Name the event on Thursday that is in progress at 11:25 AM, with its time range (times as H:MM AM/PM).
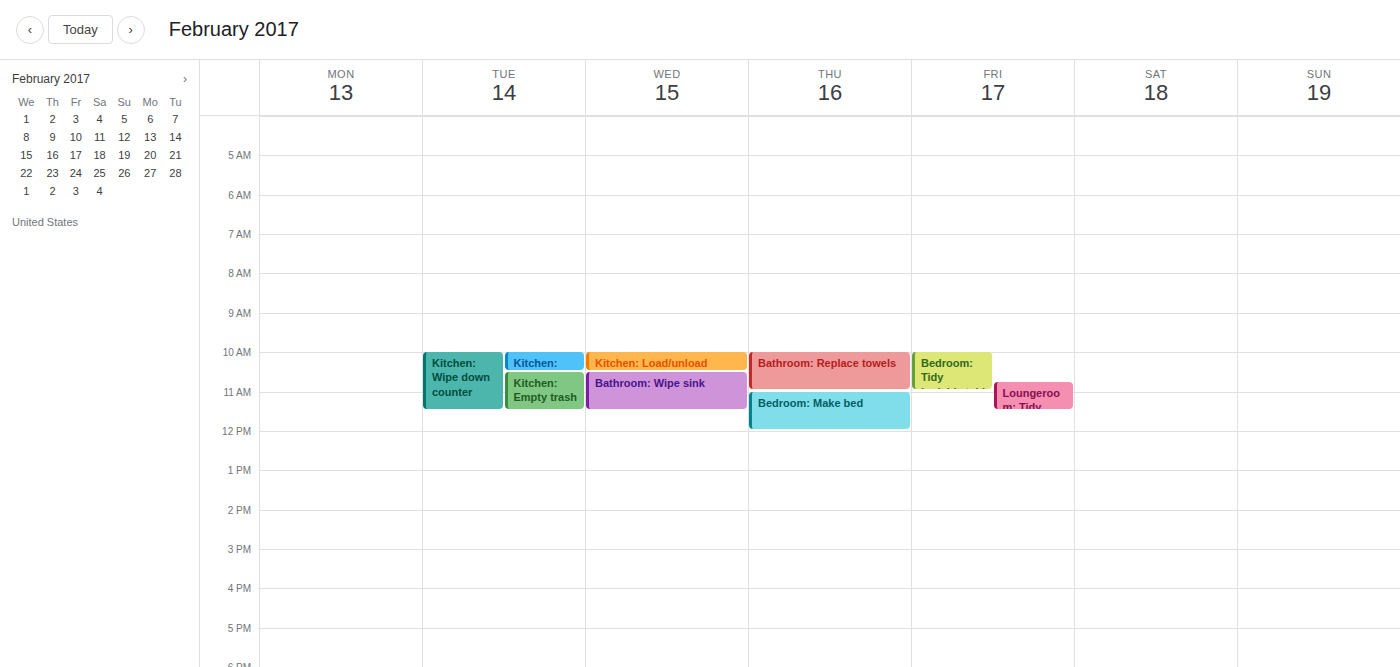
"Bedroom: Make bed", 11:00 AM to 12:00 PM